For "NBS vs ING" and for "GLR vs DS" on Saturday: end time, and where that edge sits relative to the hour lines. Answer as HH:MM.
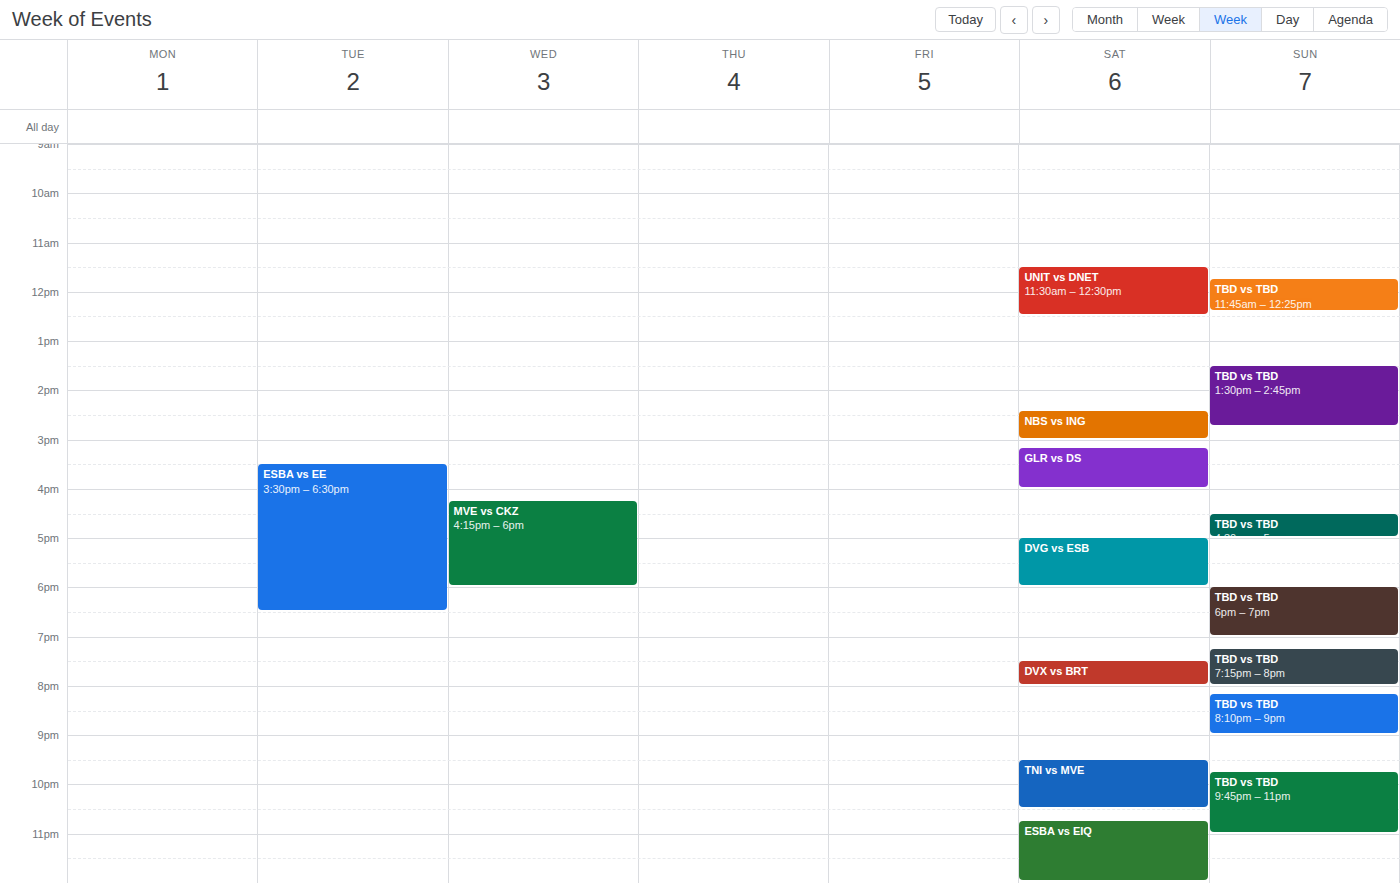
"NBS vs ING": 15:00, exactly on the 15:00 line. "GLR vs DS": 16:00, exactly on the 16:00 line.